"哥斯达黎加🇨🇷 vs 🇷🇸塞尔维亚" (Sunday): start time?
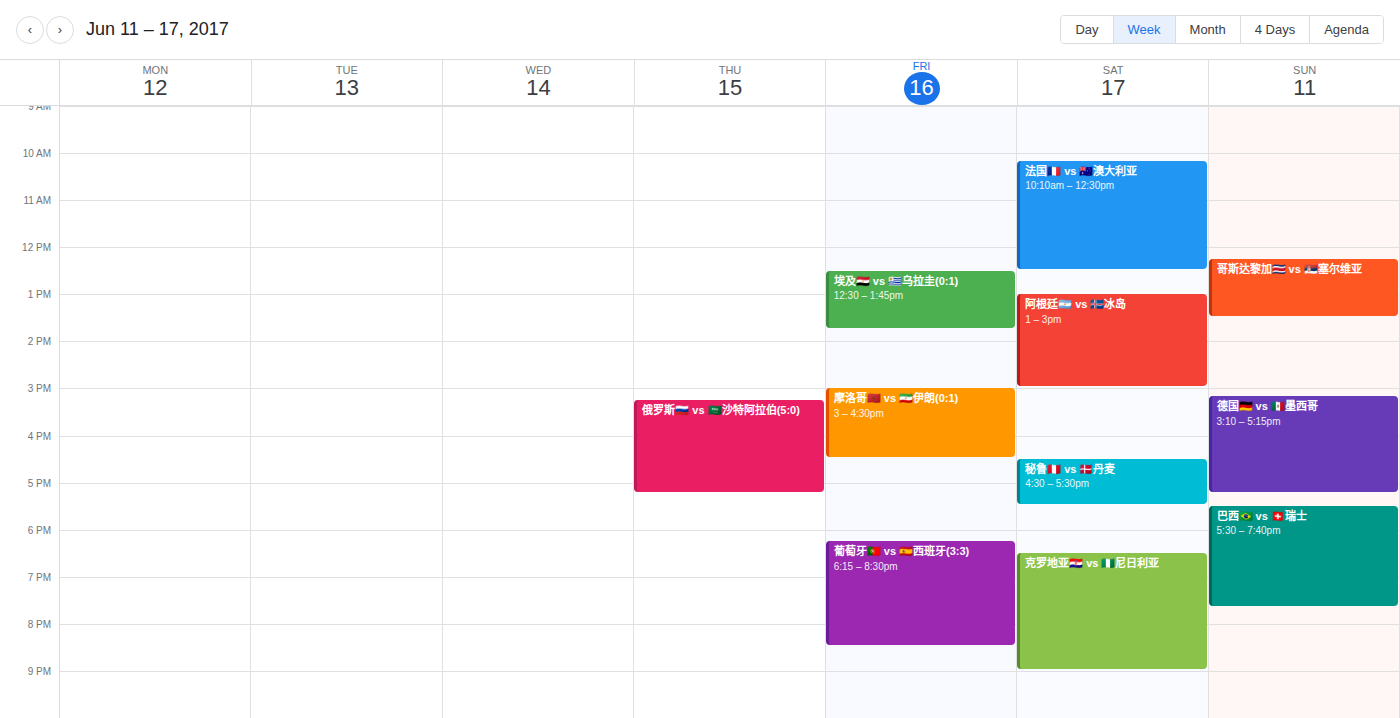
12:15 PM